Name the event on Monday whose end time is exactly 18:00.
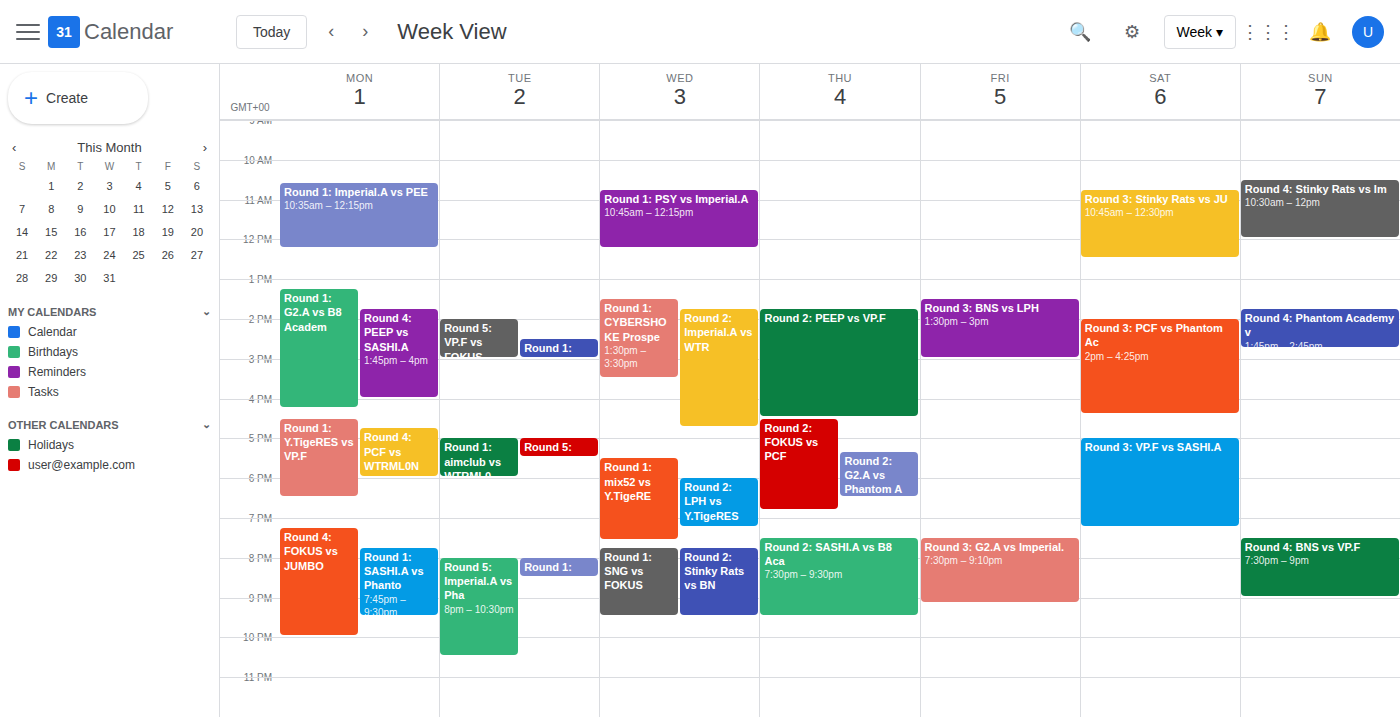
"Round 4: PCF vs WTRML0N"